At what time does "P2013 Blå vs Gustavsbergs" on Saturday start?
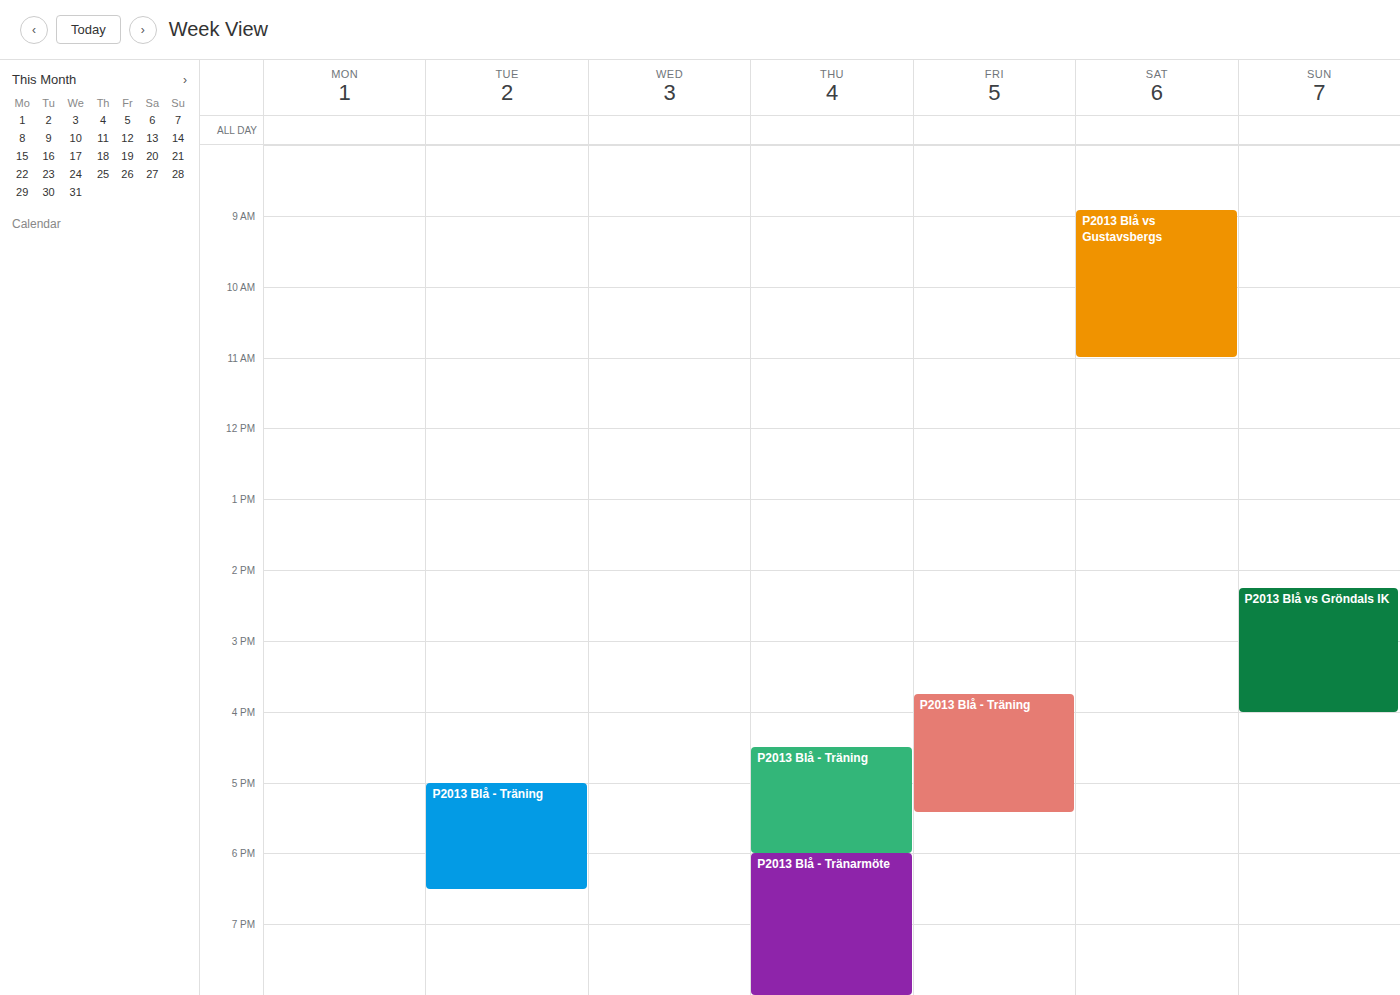
8:55 AM